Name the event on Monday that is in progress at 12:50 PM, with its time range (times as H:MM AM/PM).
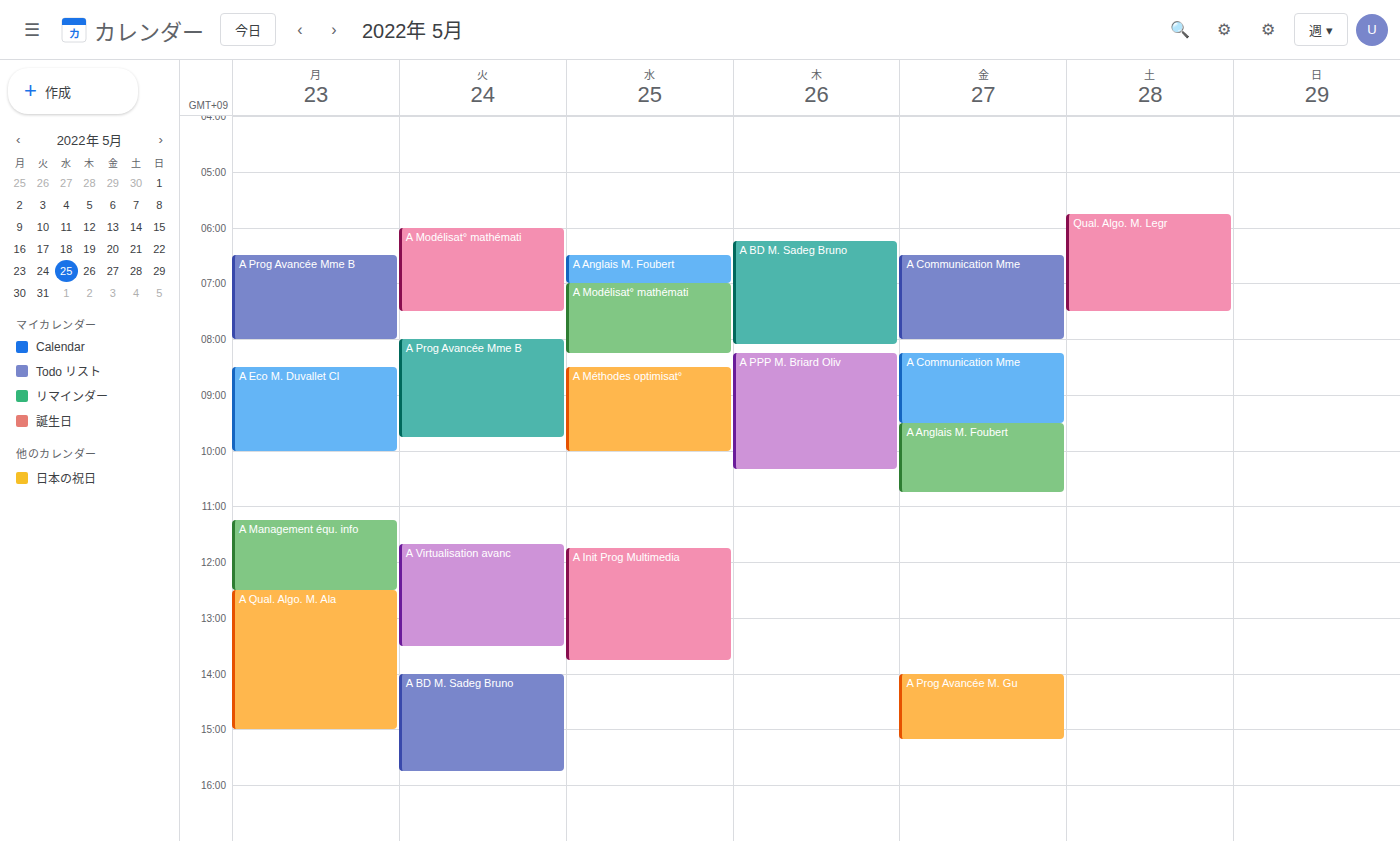
"A Qual. Algo. M. Ala", 12:30 PM to 3:00 PM